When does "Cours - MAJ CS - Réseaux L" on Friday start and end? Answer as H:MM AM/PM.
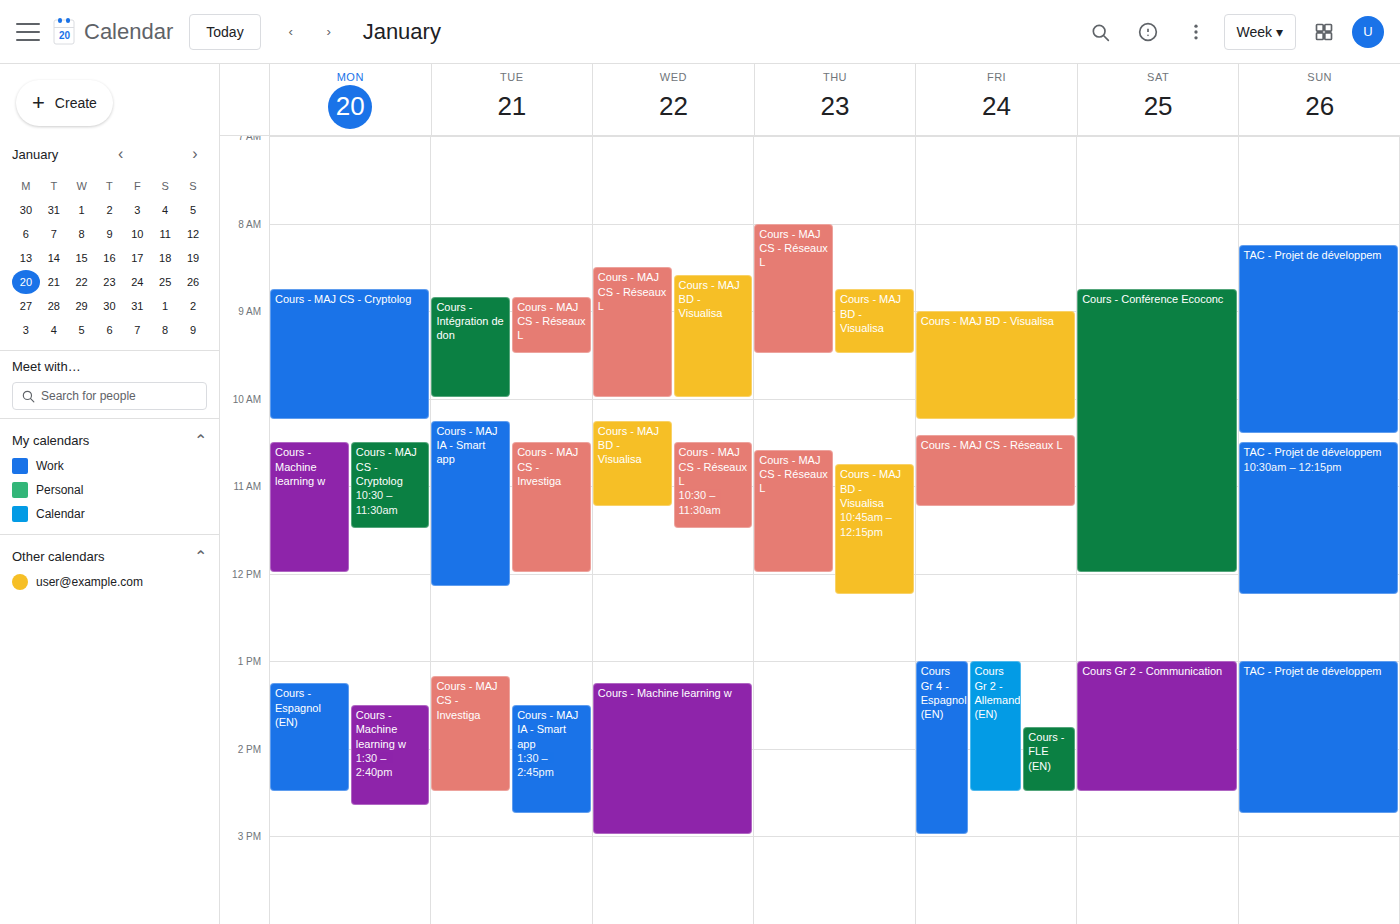
10:25 AM to 11:15 AM